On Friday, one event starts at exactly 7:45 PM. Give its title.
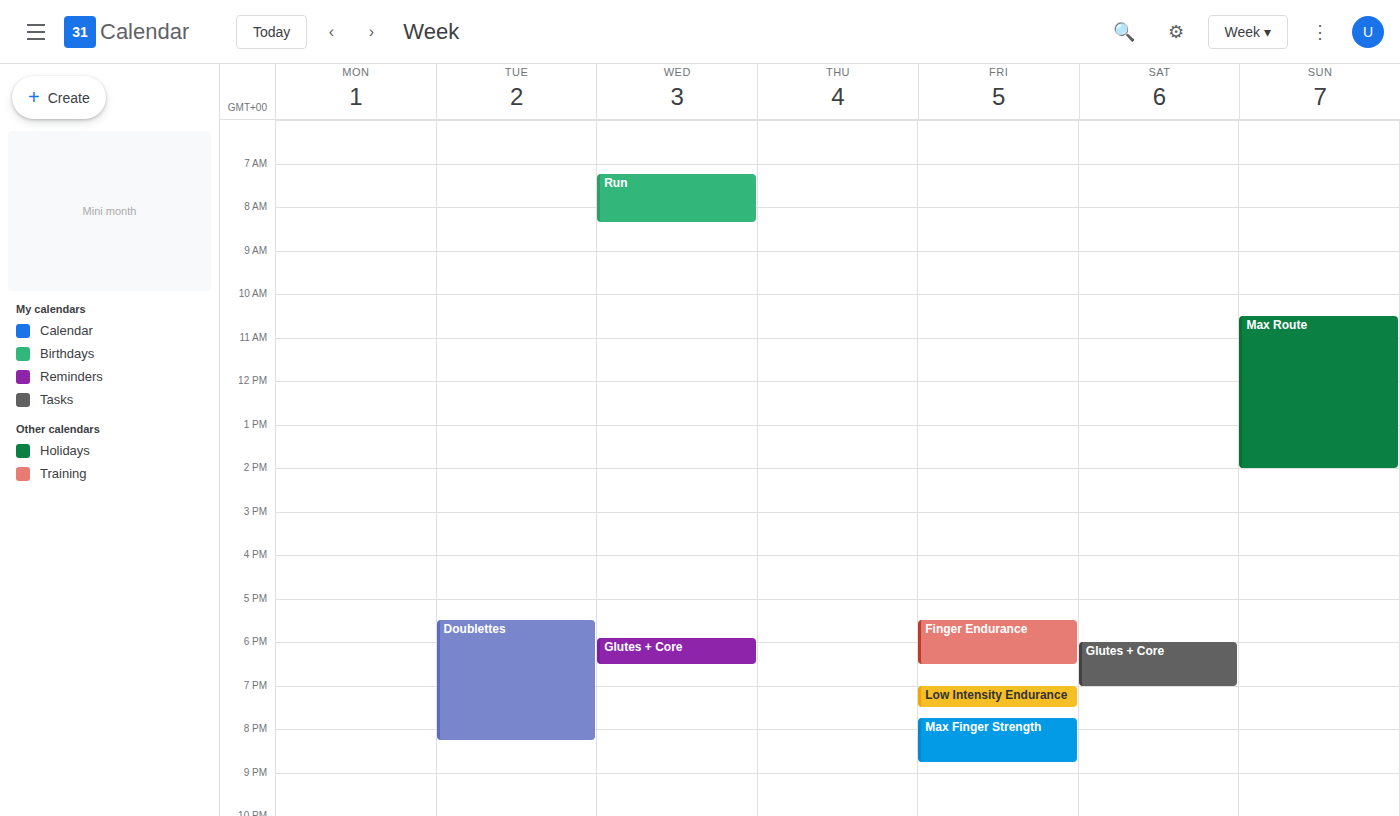
"Max Finger Strength"